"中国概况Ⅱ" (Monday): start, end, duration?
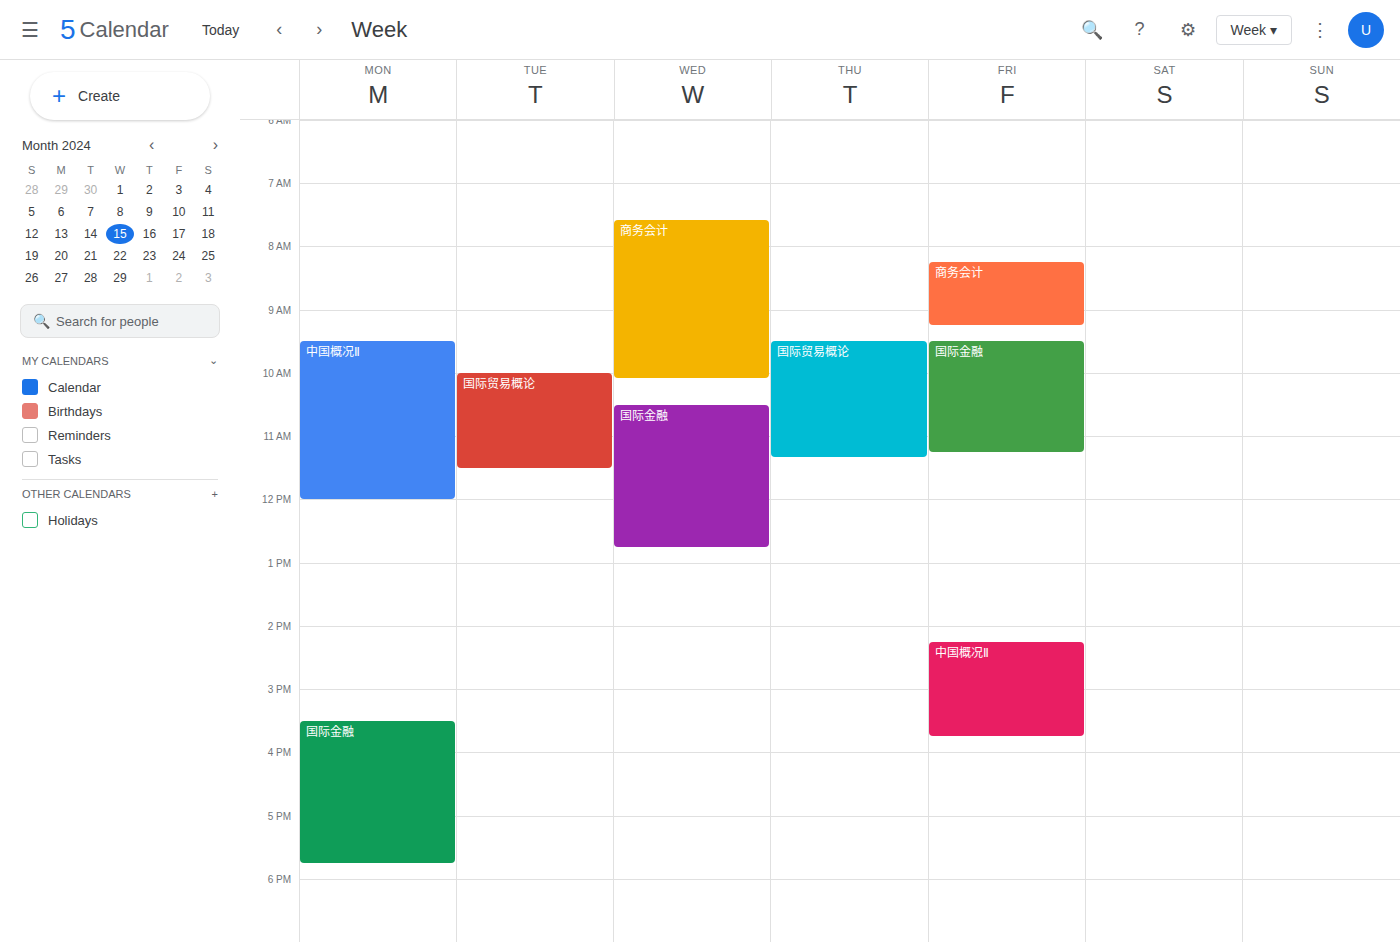
9:30 AM to 12:00 PM, 2 hours 30 minutes